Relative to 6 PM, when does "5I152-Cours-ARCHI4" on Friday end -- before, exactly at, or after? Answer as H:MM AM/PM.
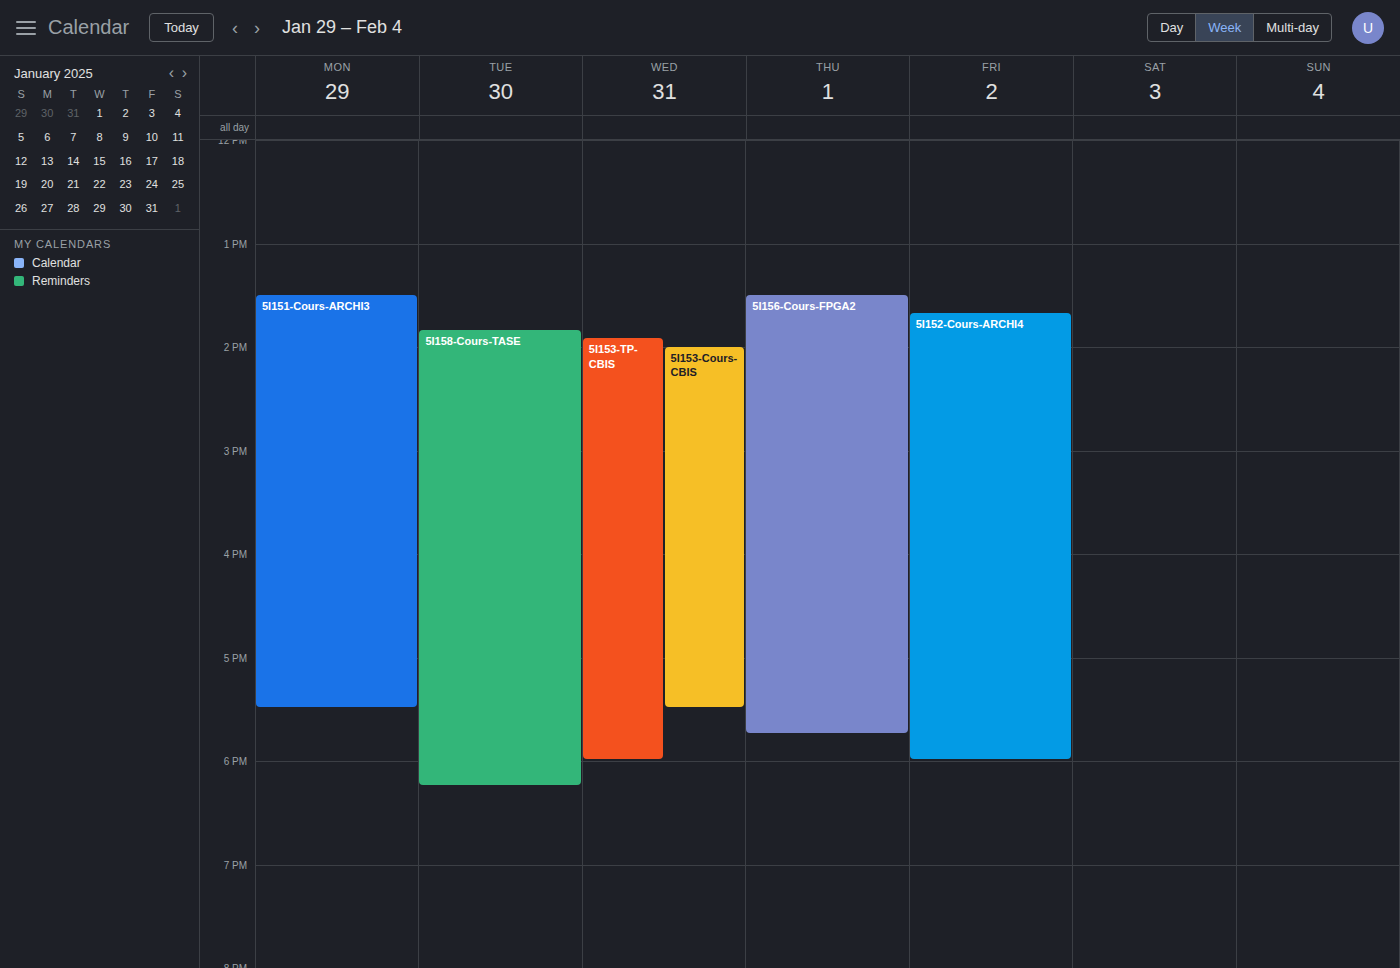
6:00 PM -- exactly at 6 PM, on the 6 PM line.